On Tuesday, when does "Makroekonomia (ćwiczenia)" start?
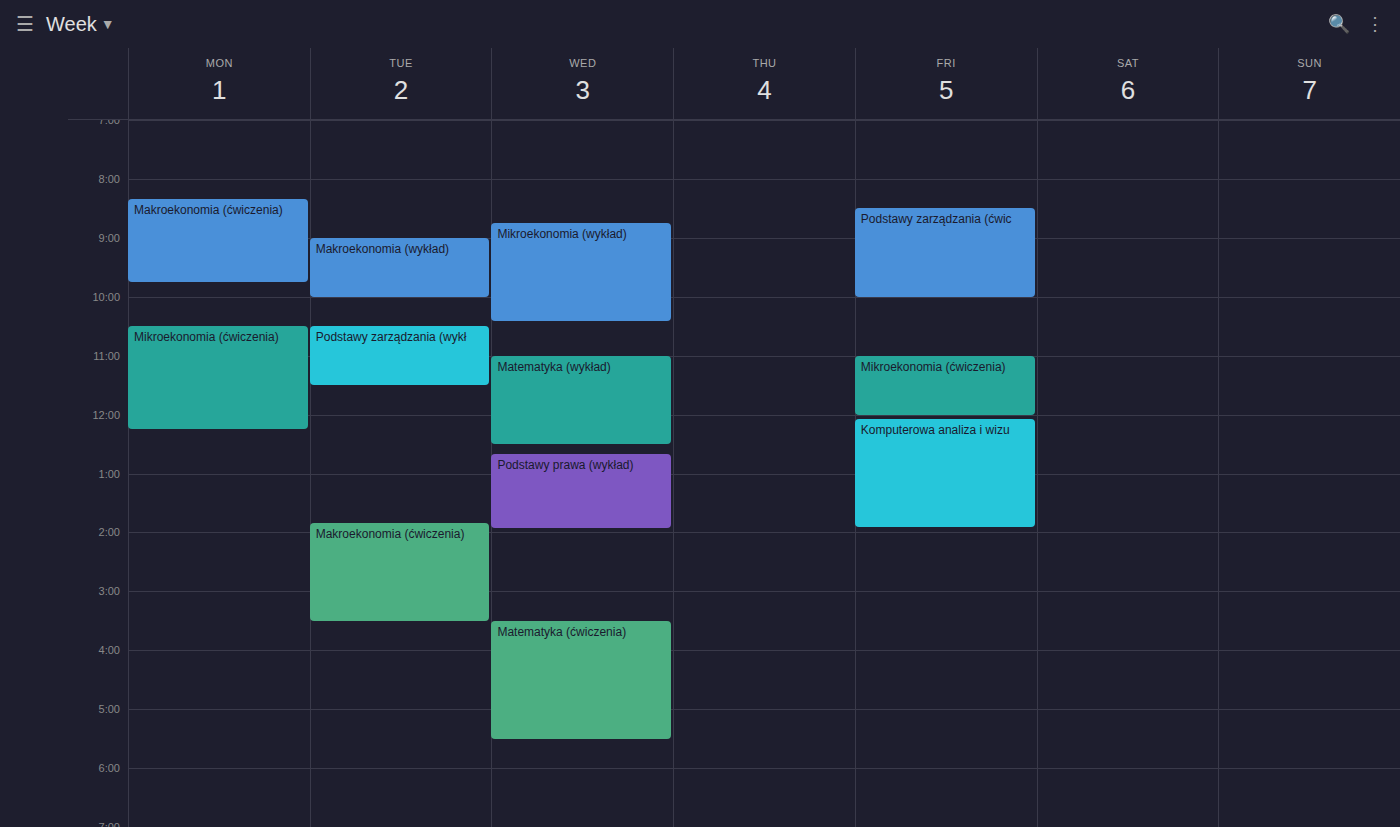
1:50 PM